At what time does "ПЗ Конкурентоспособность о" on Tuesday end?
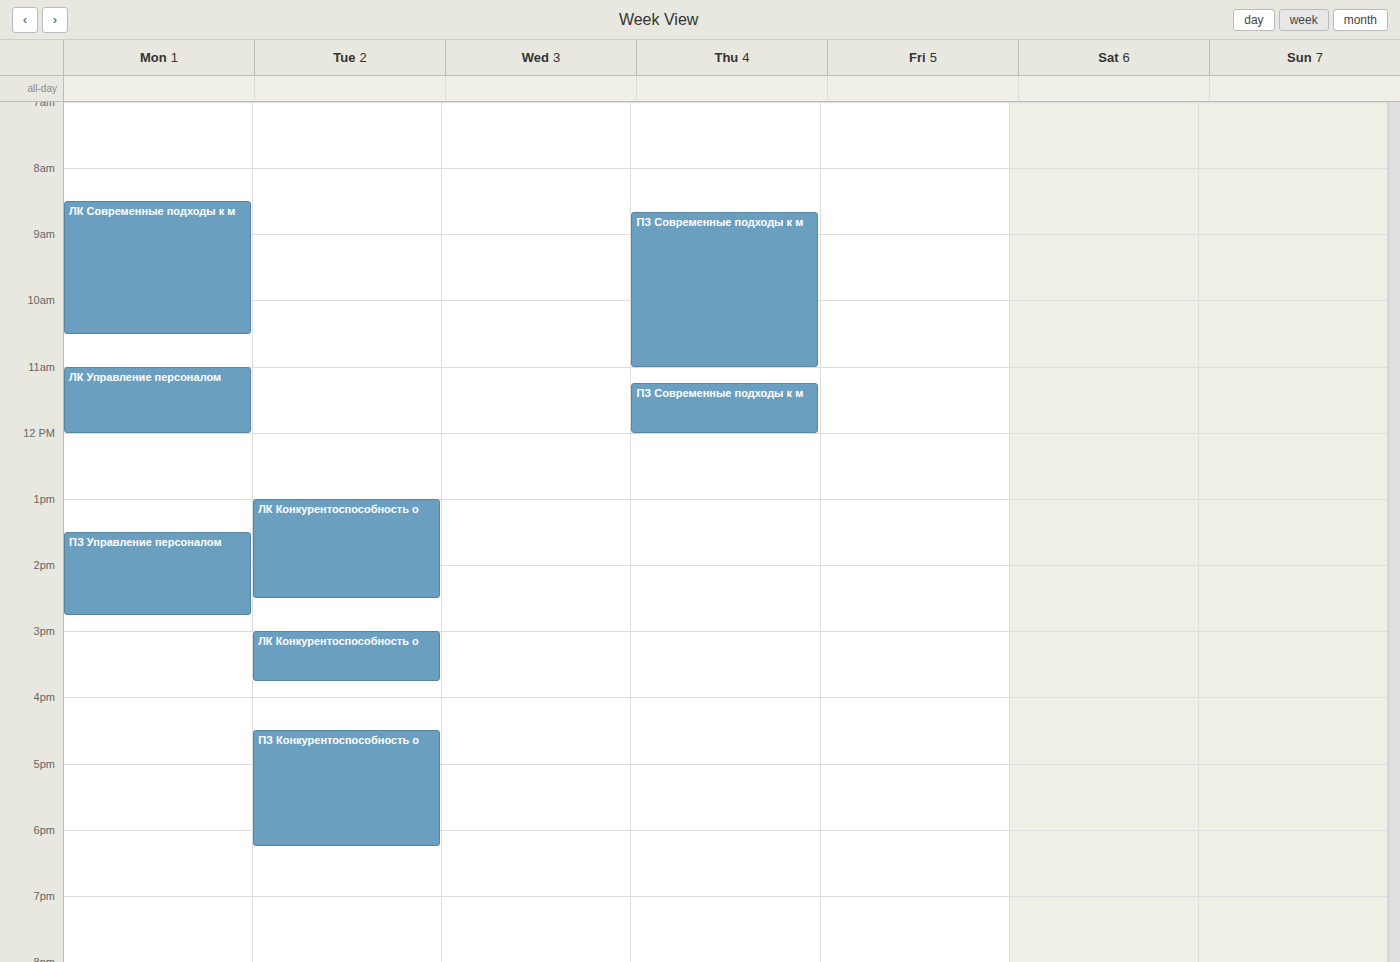
18:15